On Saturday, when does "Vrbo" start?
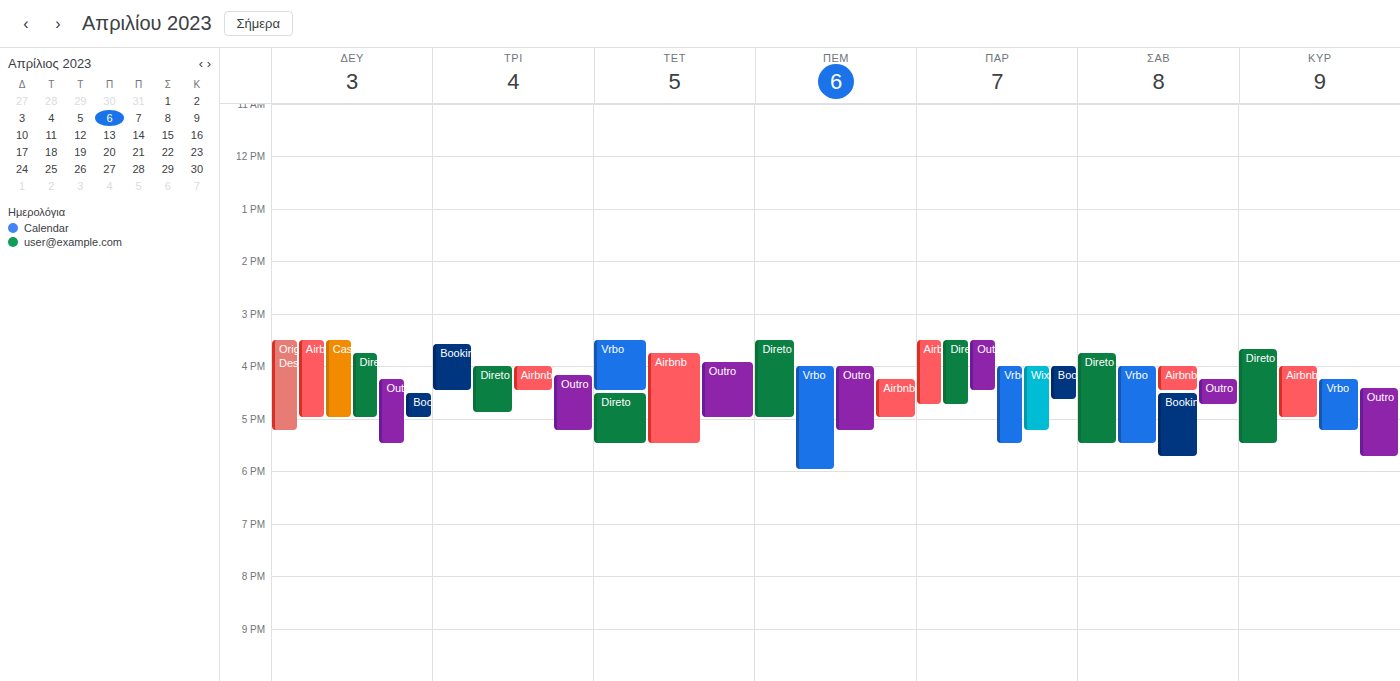
4:00 PM